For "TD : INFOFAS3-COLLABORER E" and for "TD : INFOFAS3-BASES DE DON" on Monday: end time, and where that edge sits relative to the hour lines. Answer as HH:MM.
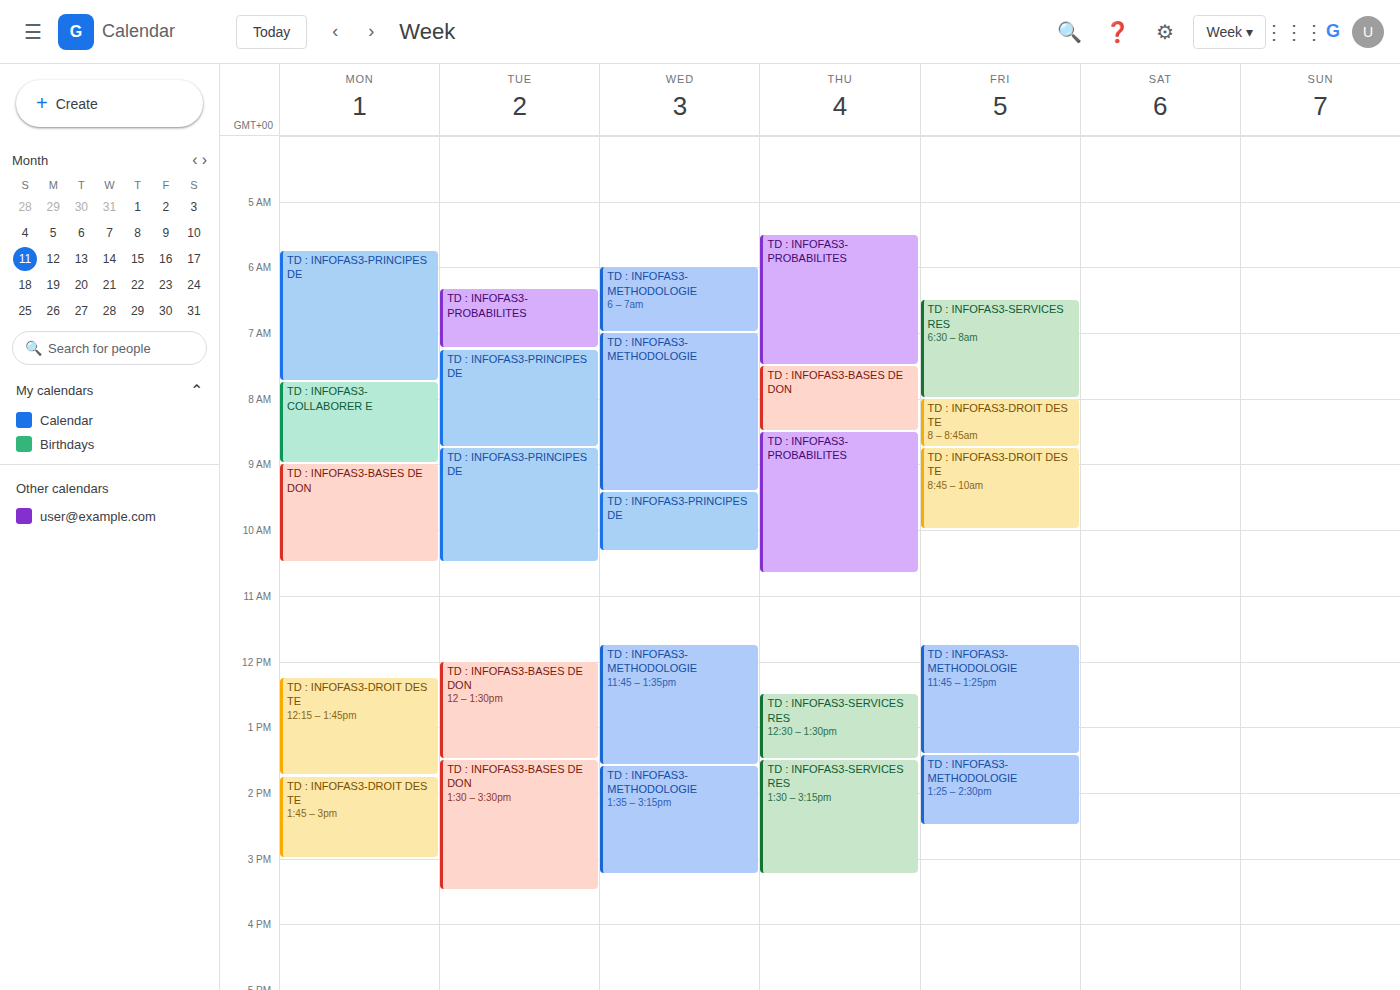
"TD : INFOFAS3-COLLABORER E": 09:00, exactly on the 09:00 line. "TD : INFOFAS3-BASES DE DON": 10:30, halfway between the 10:00 and 11:00 lines.